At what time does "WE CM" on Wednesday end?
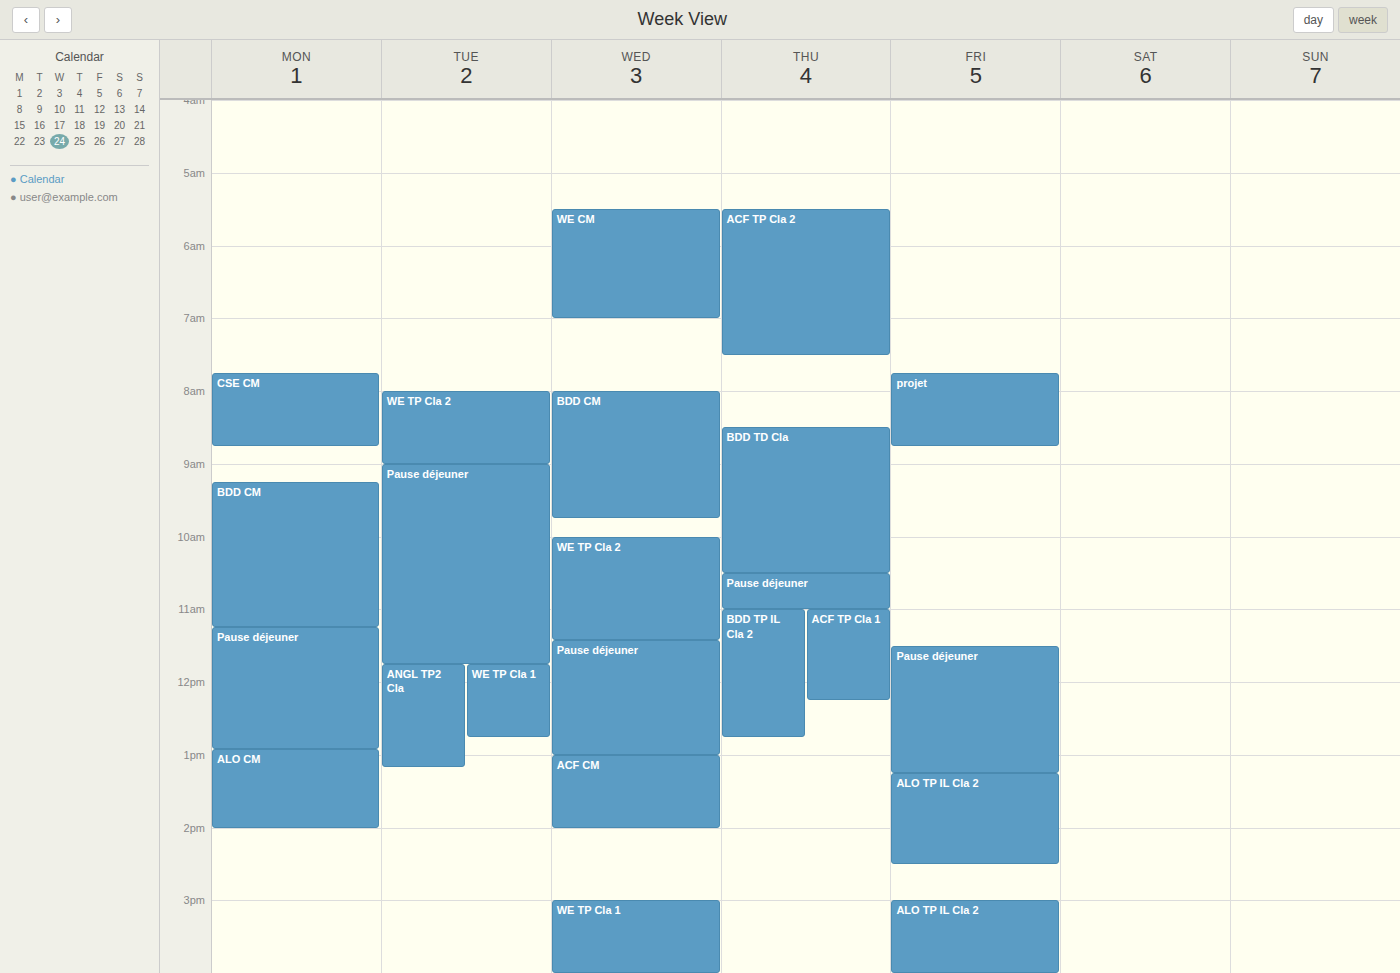
7:00 AM